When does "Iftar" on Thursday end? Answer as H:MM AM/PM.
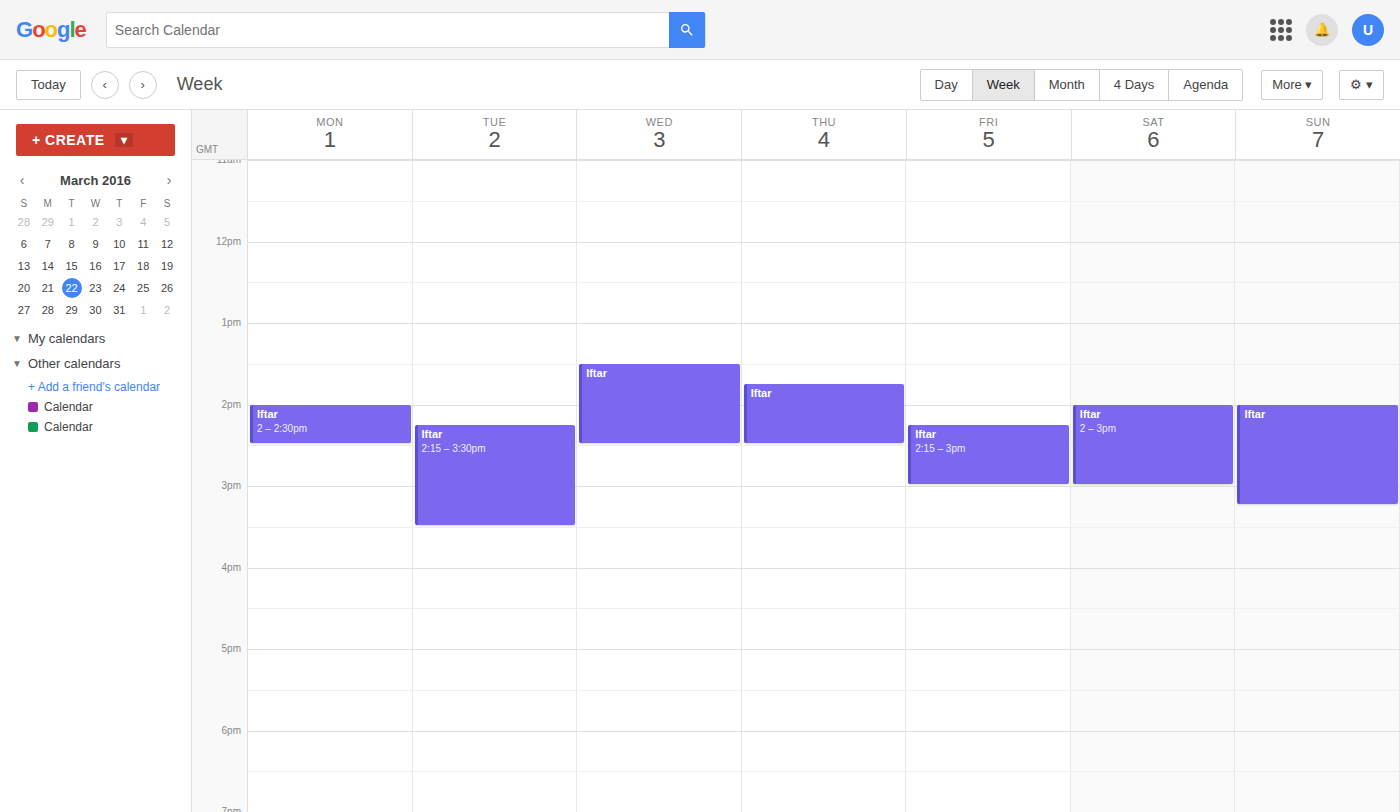
2:30 PM